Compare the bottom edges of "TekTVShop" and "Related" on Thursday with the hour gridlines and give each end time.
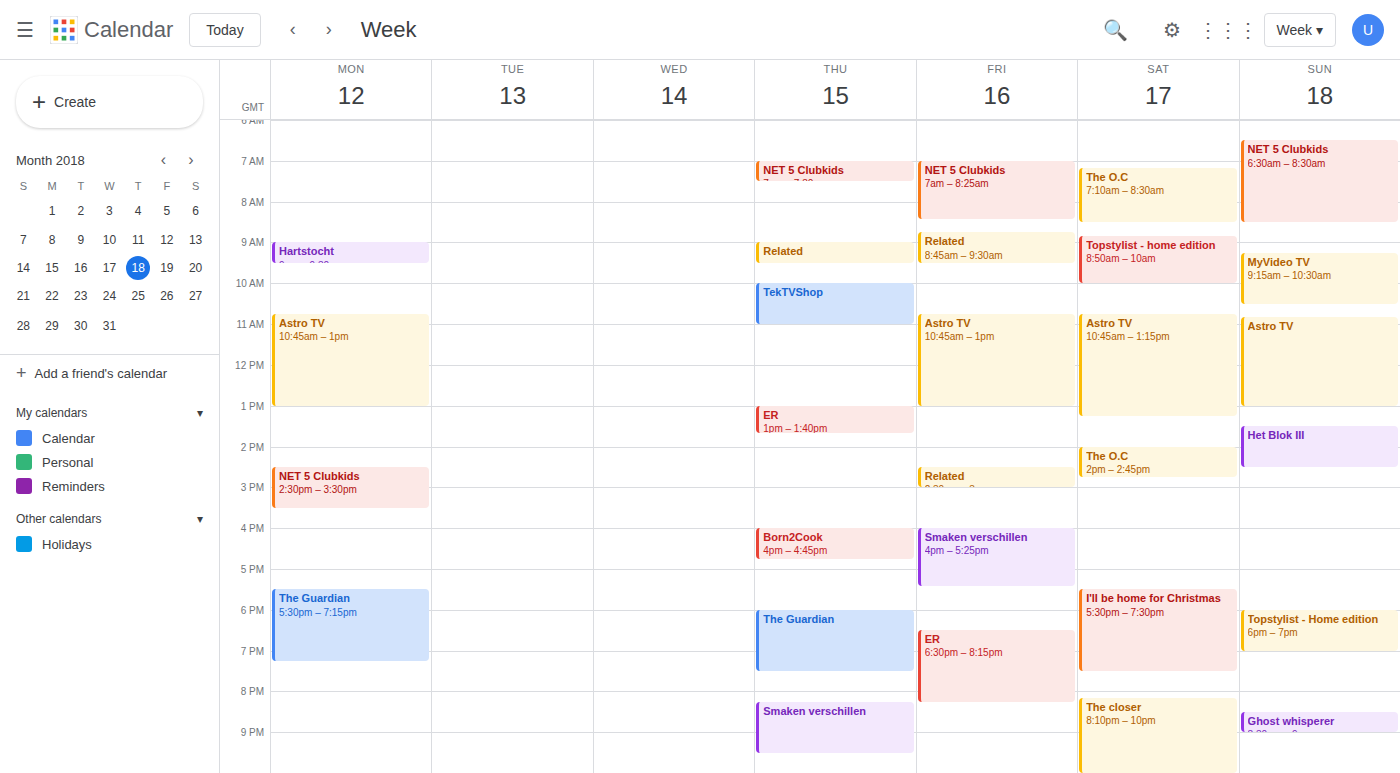
"TekTVShop": 11:00 AM, exactly on the 11 AM line. "Related": 9:30 AM, halfway between the 9 AM and 10 AM lines.